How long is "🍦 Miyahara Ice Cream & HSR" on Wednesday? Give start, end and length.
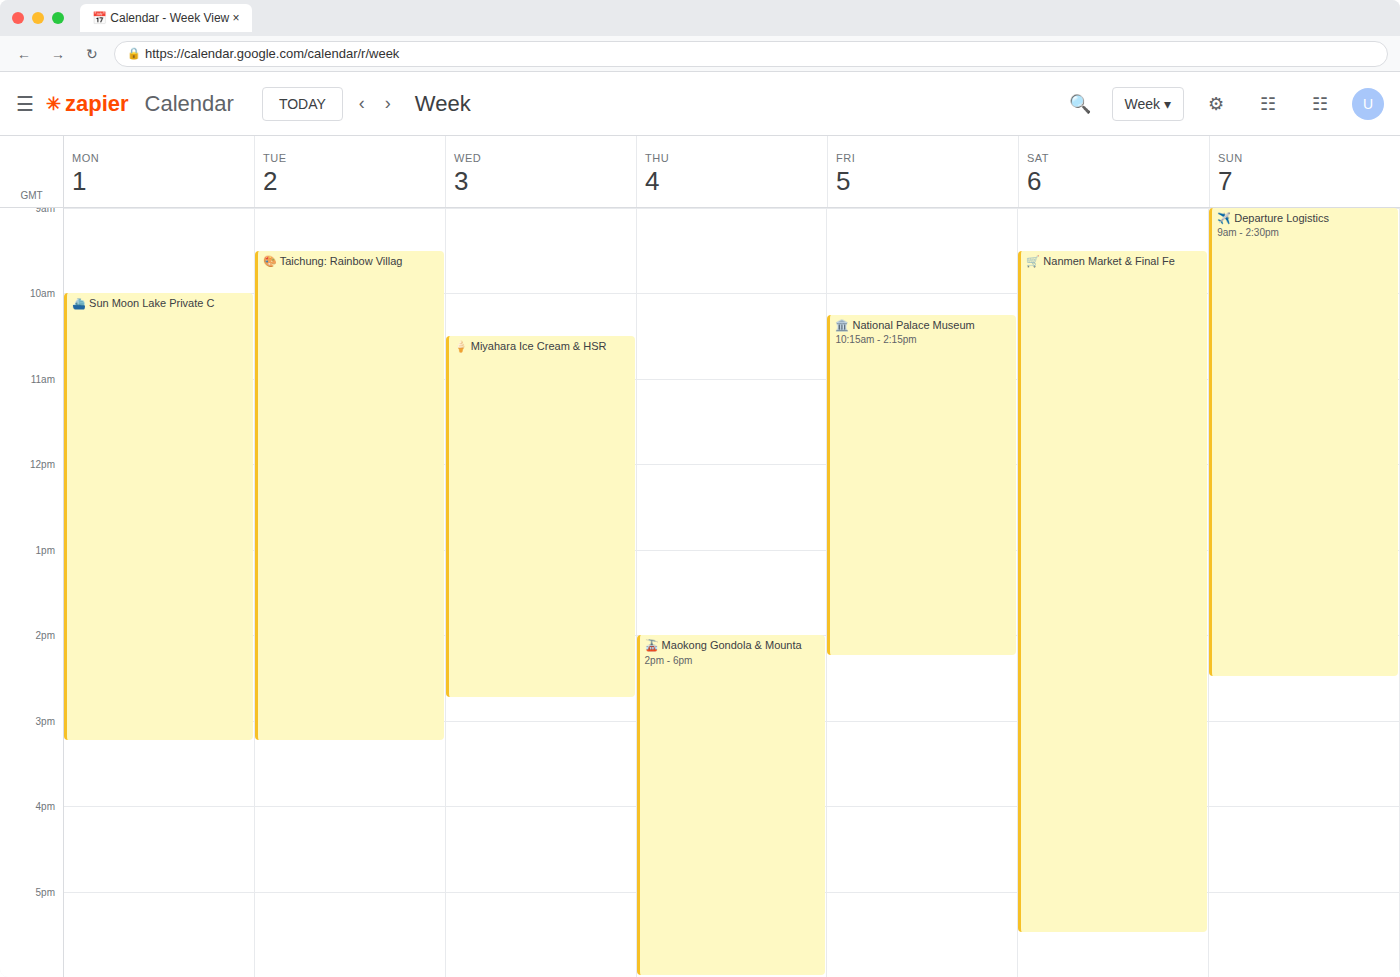
10:30 AM to 2:45 PM, 4 hours 15 minutes